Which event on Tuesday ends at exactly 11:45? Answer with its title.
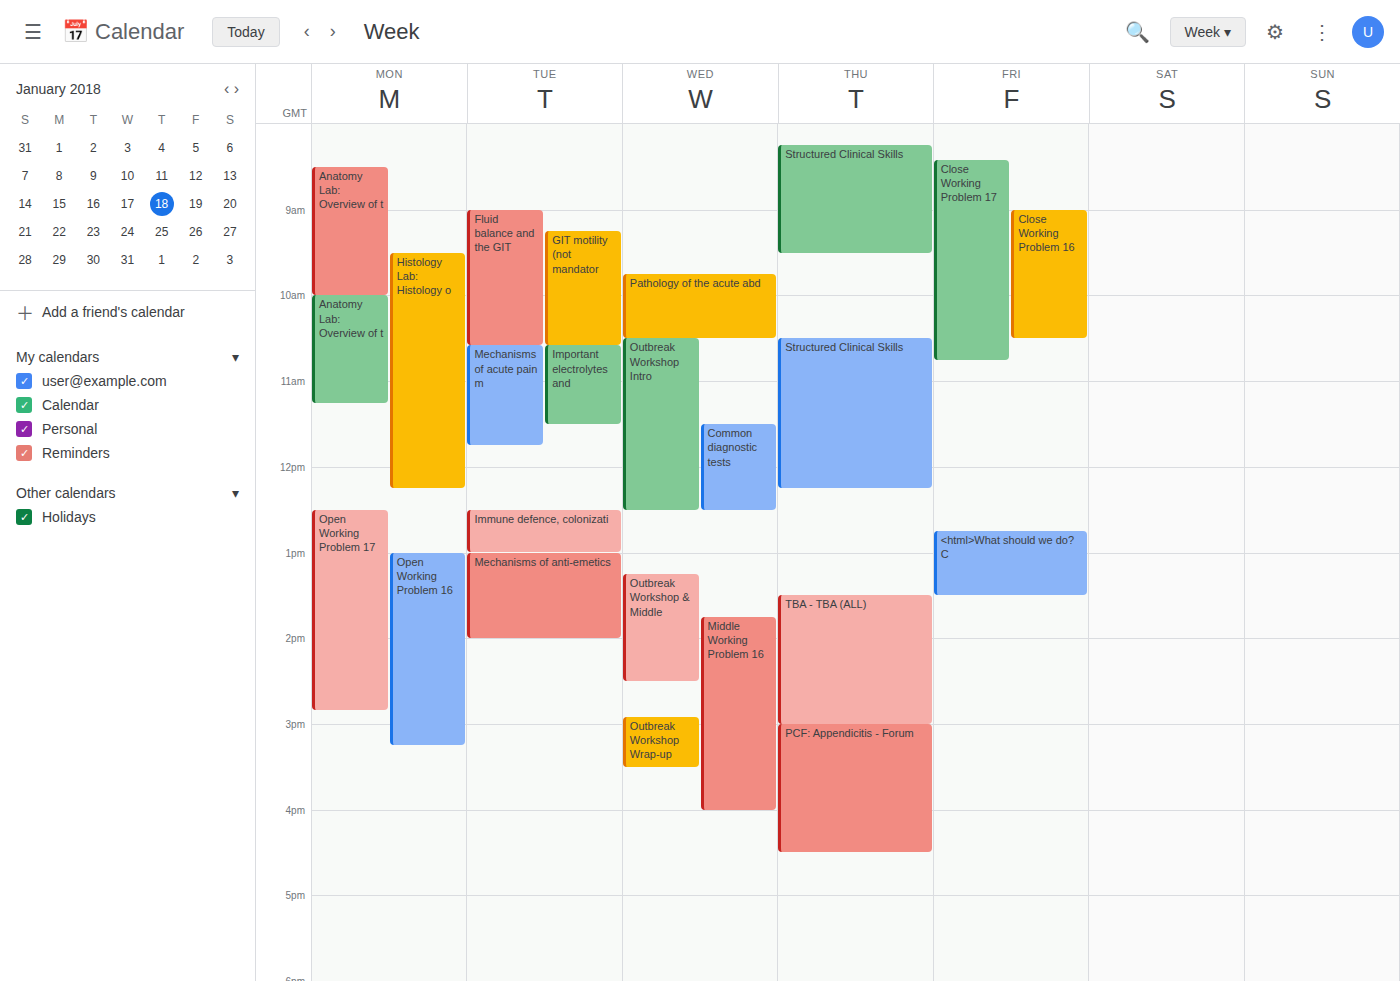
"Mechanisms of acute pain m"